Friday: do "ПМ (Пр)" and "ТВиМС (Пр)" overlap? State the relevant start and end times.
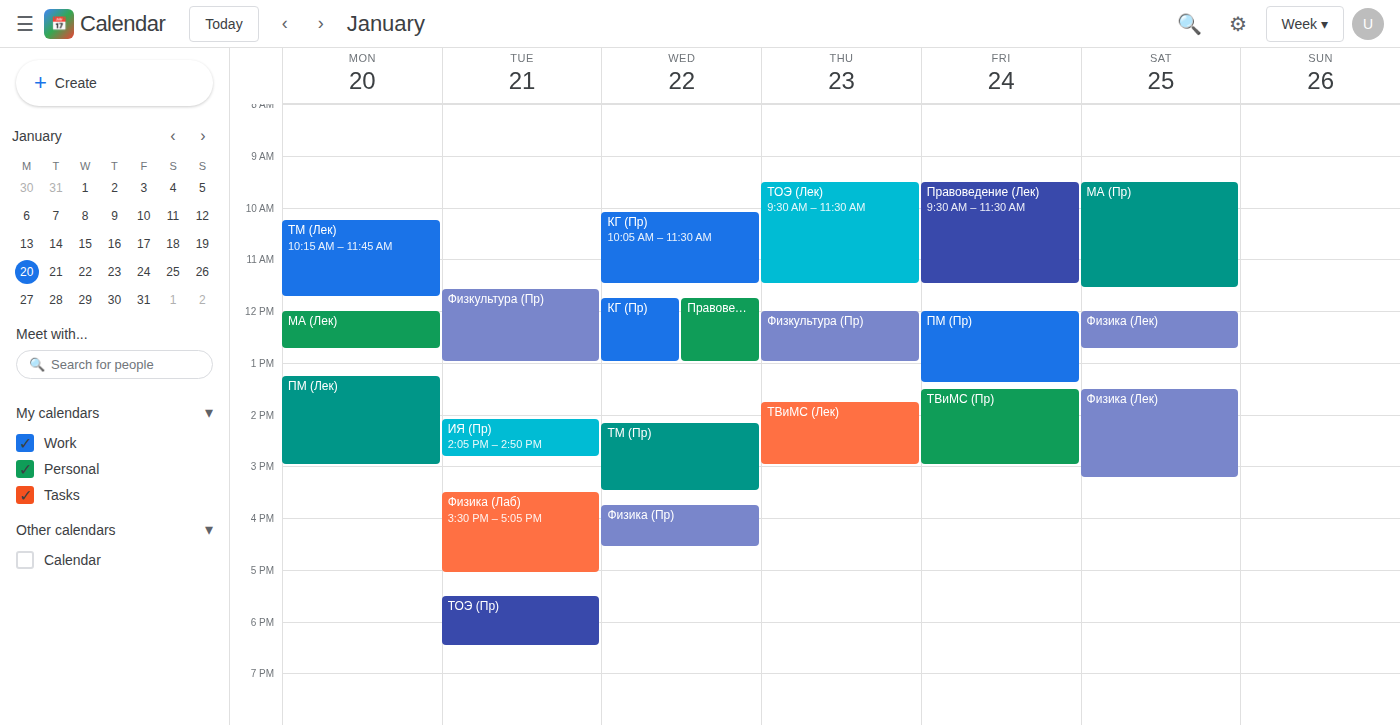
"ПМ (Пр)" ends at 1:25 PM and "ТВиМС (Пр)" starts at 1:30 PM -- no overlap.